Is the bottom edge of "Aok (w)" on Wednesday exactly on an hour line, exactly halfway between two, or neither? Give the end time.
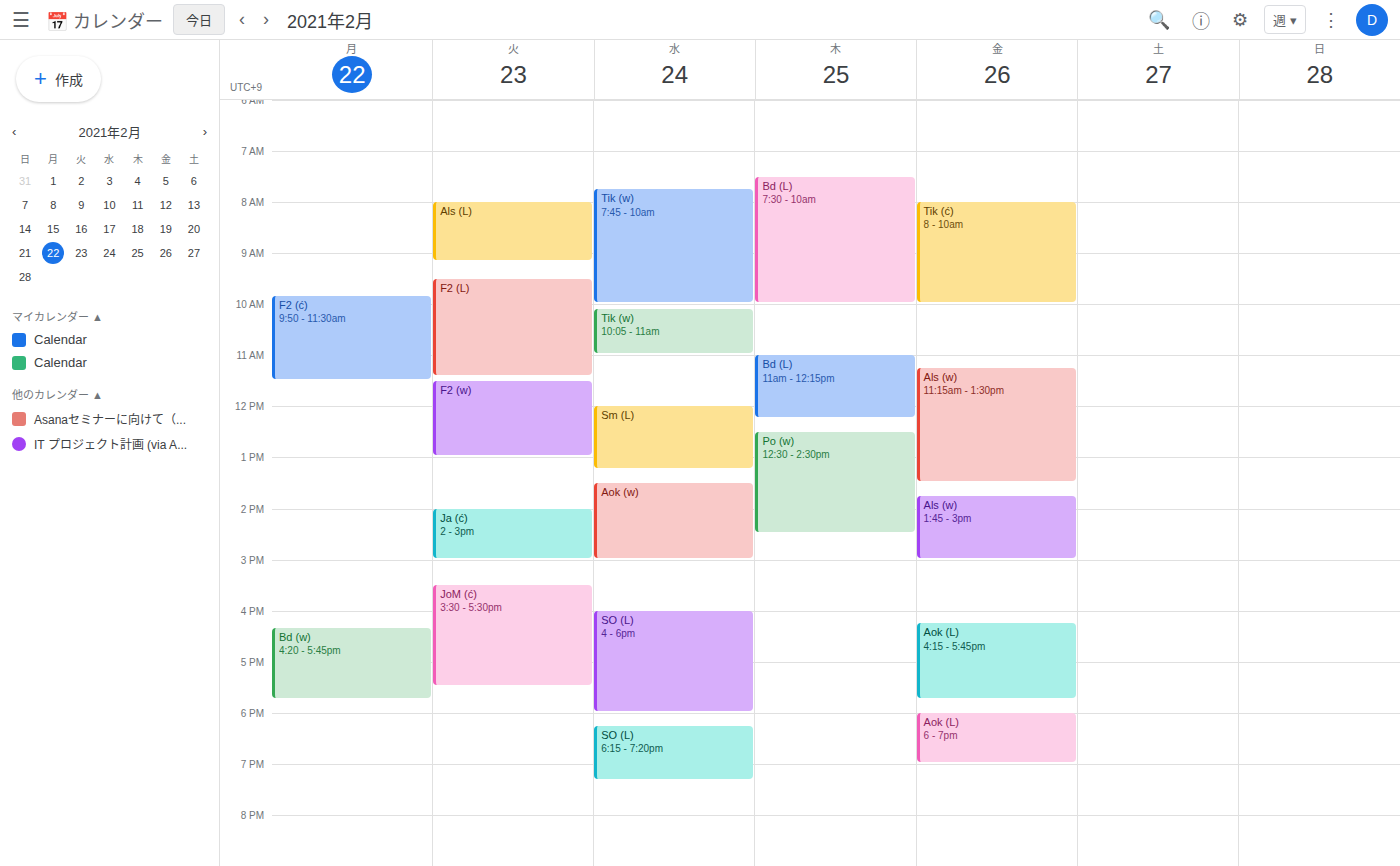
3:00 PM -- exactly on the 3 PM line.